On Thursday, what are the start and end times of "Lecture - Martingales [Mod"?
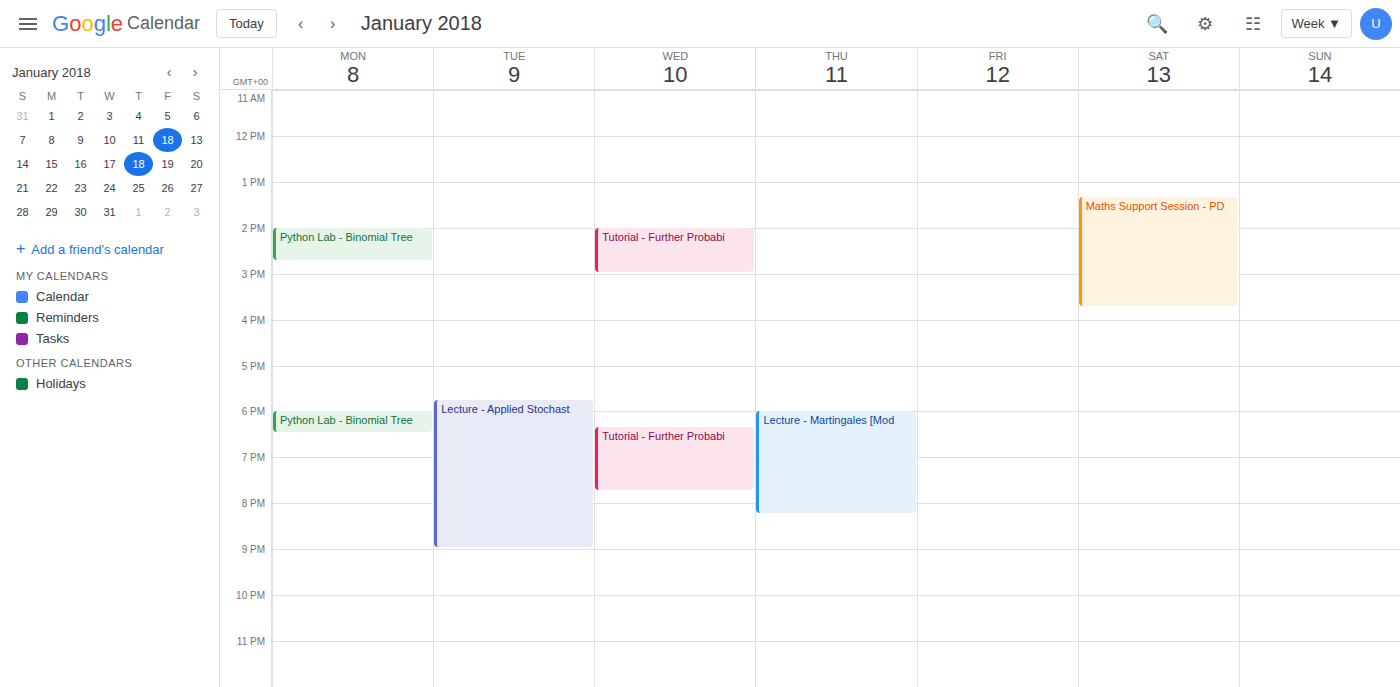
6:00 PM to 8:15 PM